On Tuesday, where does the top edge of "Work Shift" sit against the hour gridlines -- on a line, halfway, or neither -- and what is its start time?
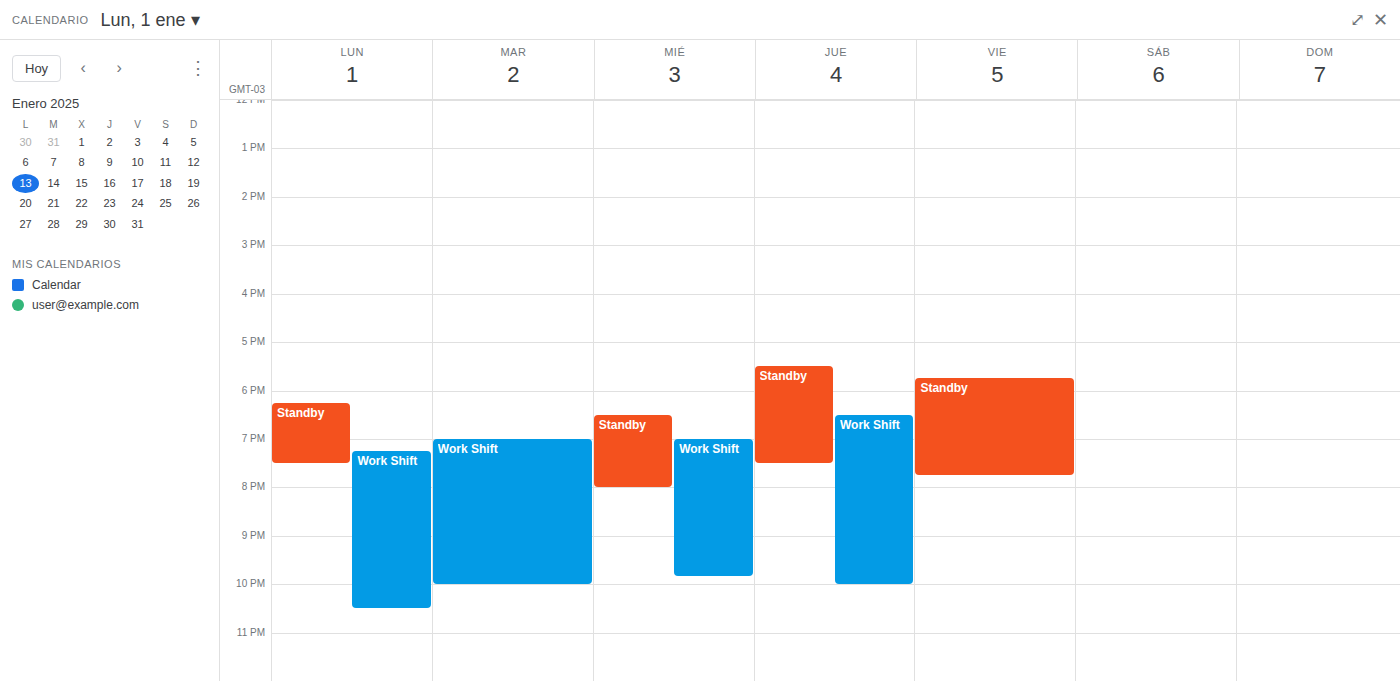
19:00 -- exactly on the 19:00 line.